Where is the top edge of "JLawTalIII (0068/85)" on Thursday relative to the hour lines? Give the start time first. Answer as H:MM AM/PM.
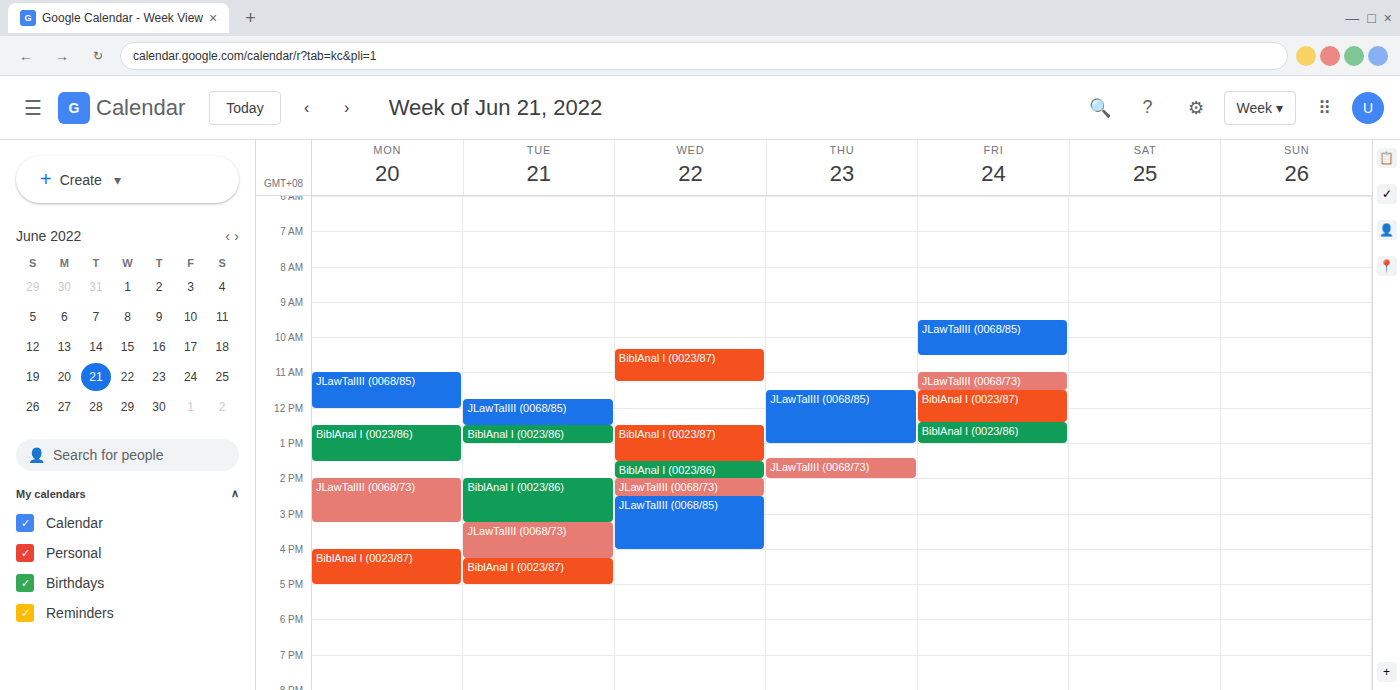
11:30 AM -- halfway between the 11 AM and 12 PM lines.